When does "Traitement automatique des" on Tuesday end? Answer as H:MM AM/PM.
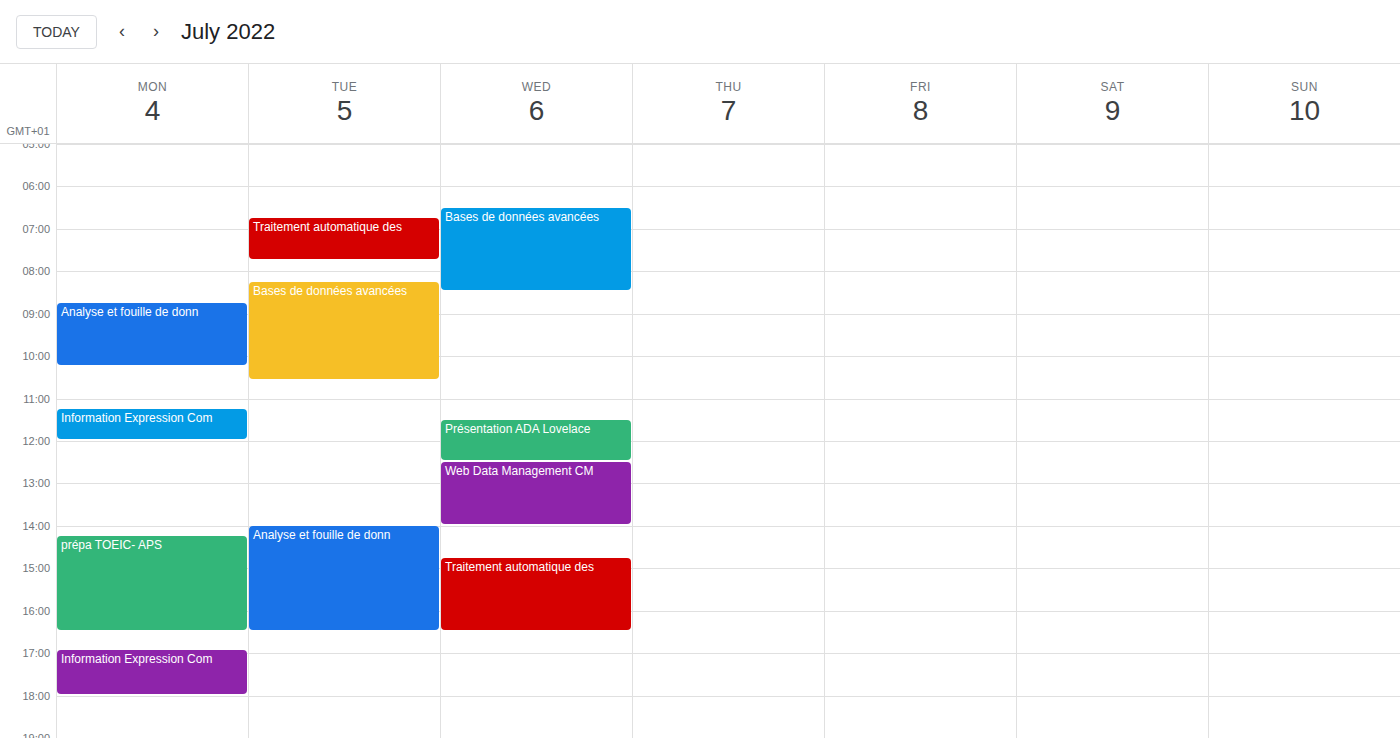
7:45 AM